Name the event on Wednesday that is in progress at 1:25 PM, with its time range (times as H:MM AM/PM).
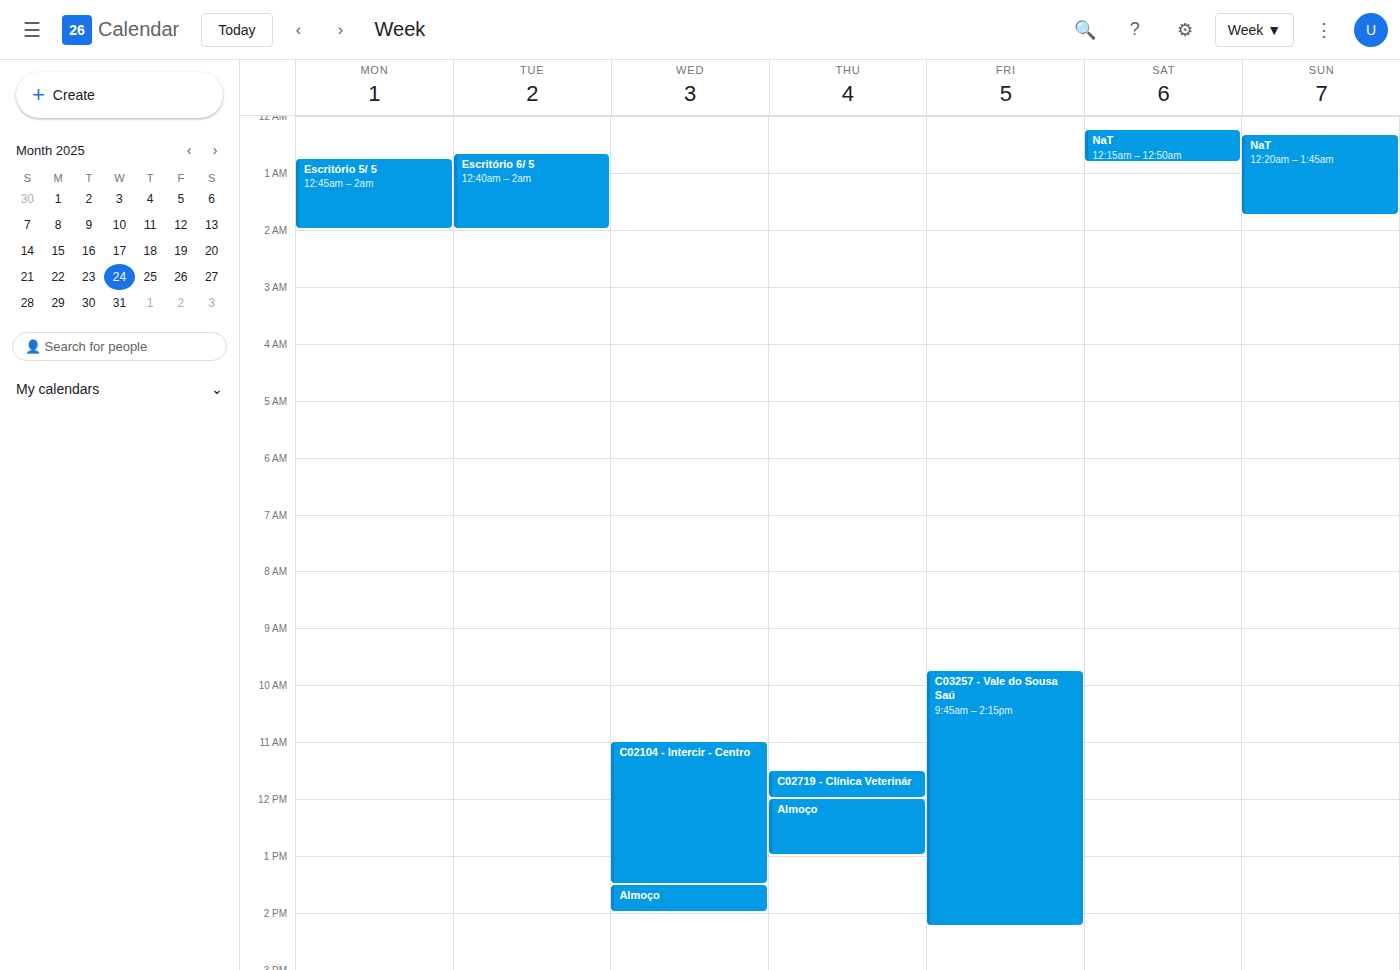
"C02104 - Intercir - Centro", 11:00 AM to 1:30 PM